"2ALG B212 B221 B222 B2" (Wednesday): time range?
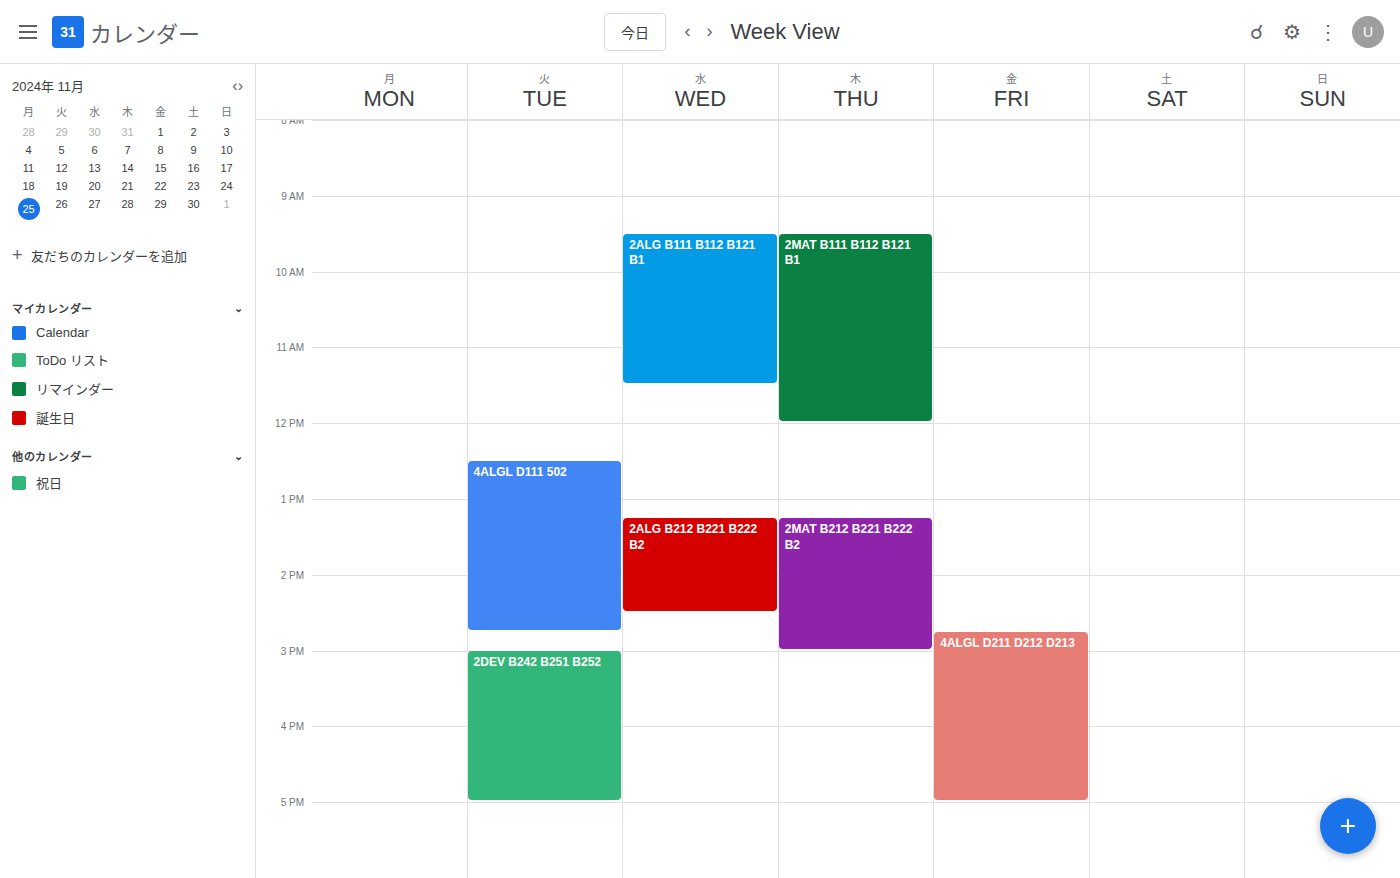
13:15 to 14:30